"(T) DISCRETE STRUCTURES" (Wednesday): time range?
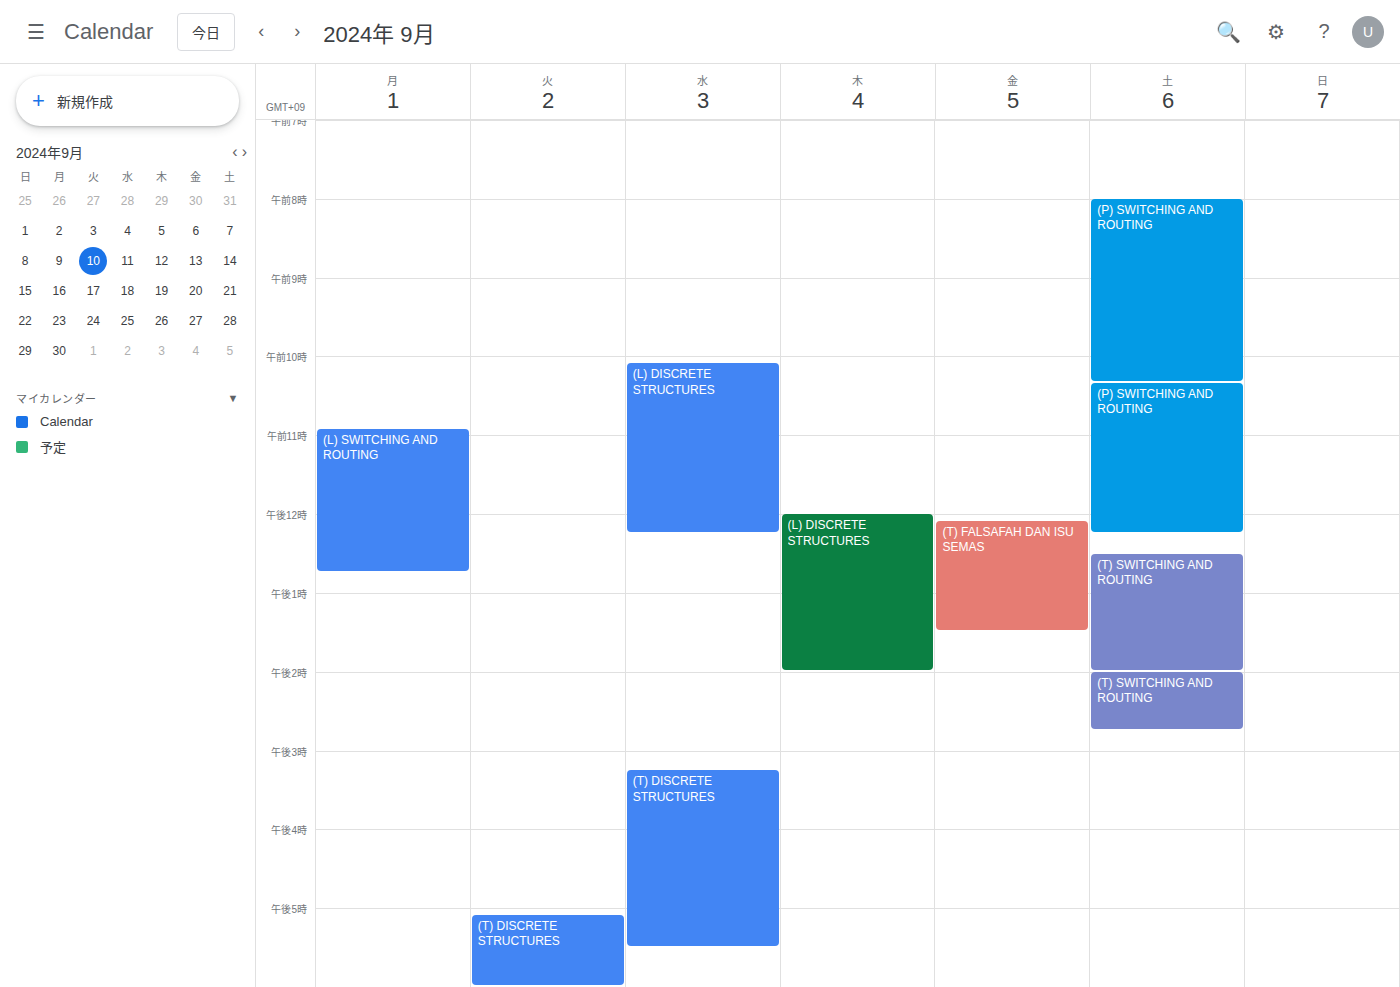
15:15 to 17:30